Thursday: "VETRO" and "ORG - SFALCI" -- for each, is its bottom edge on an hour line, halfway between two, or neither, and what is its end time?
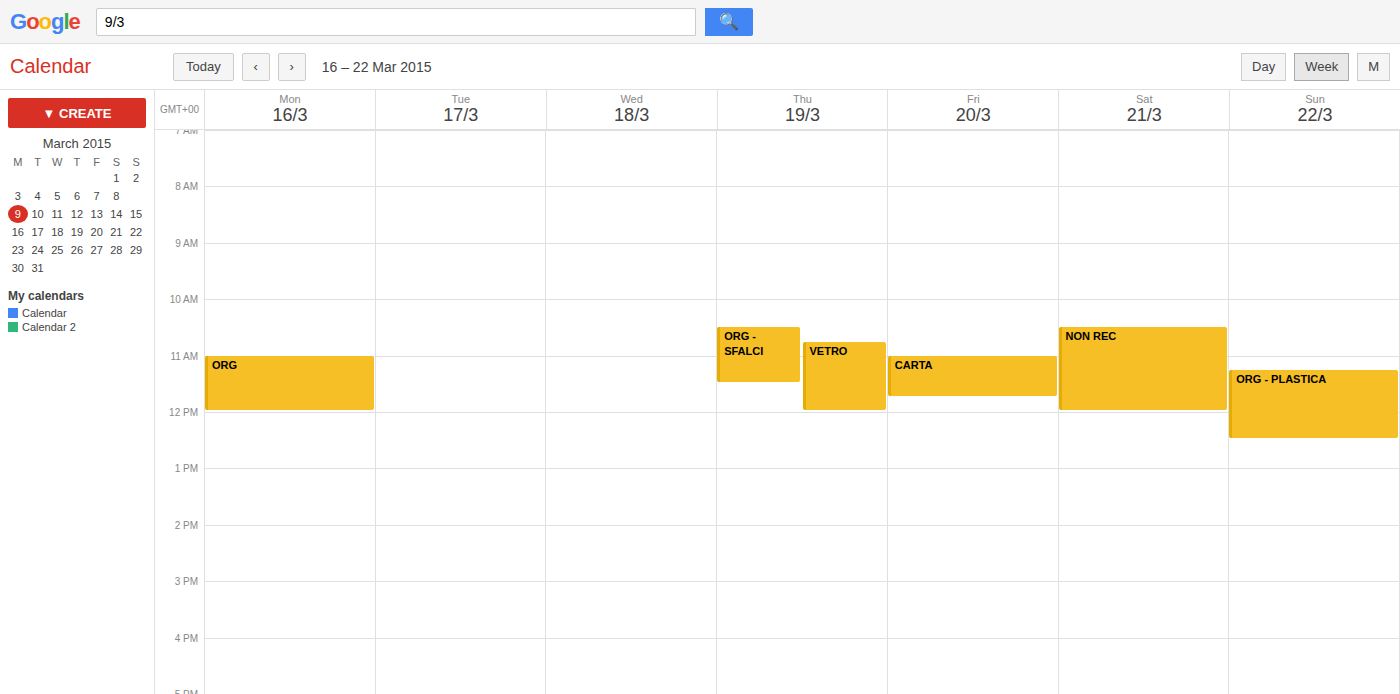
"VETRO": 12:00 PM, exactly on the 12 PM line. "ORG - SFALCI": 11:30 AM, halfway between the 11 AM and 12 PM lines.